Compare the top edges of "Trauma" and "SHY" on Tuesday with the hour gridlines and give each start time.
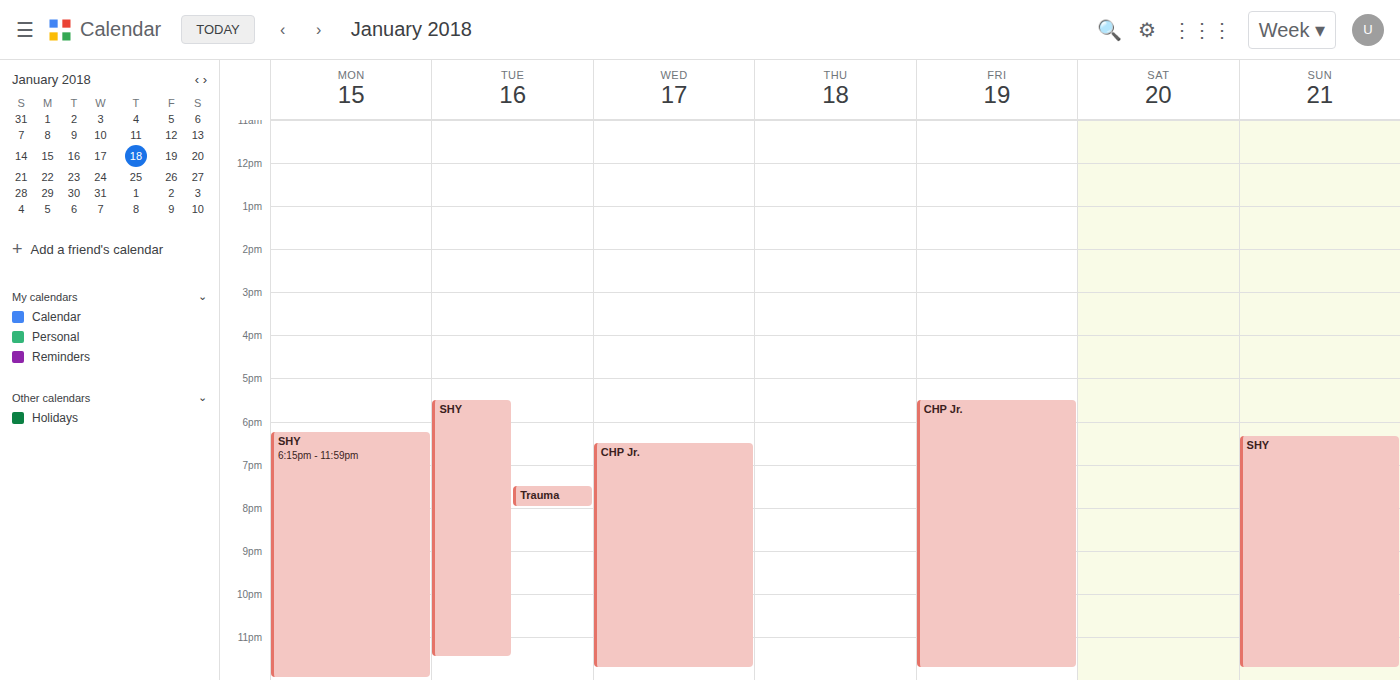
"Trauma": 7:30 PM, halfway between the 7 PM and 8 PM lines. "SHY": 5:30 PM, halfway between the 5 PM and 6 PM lines.